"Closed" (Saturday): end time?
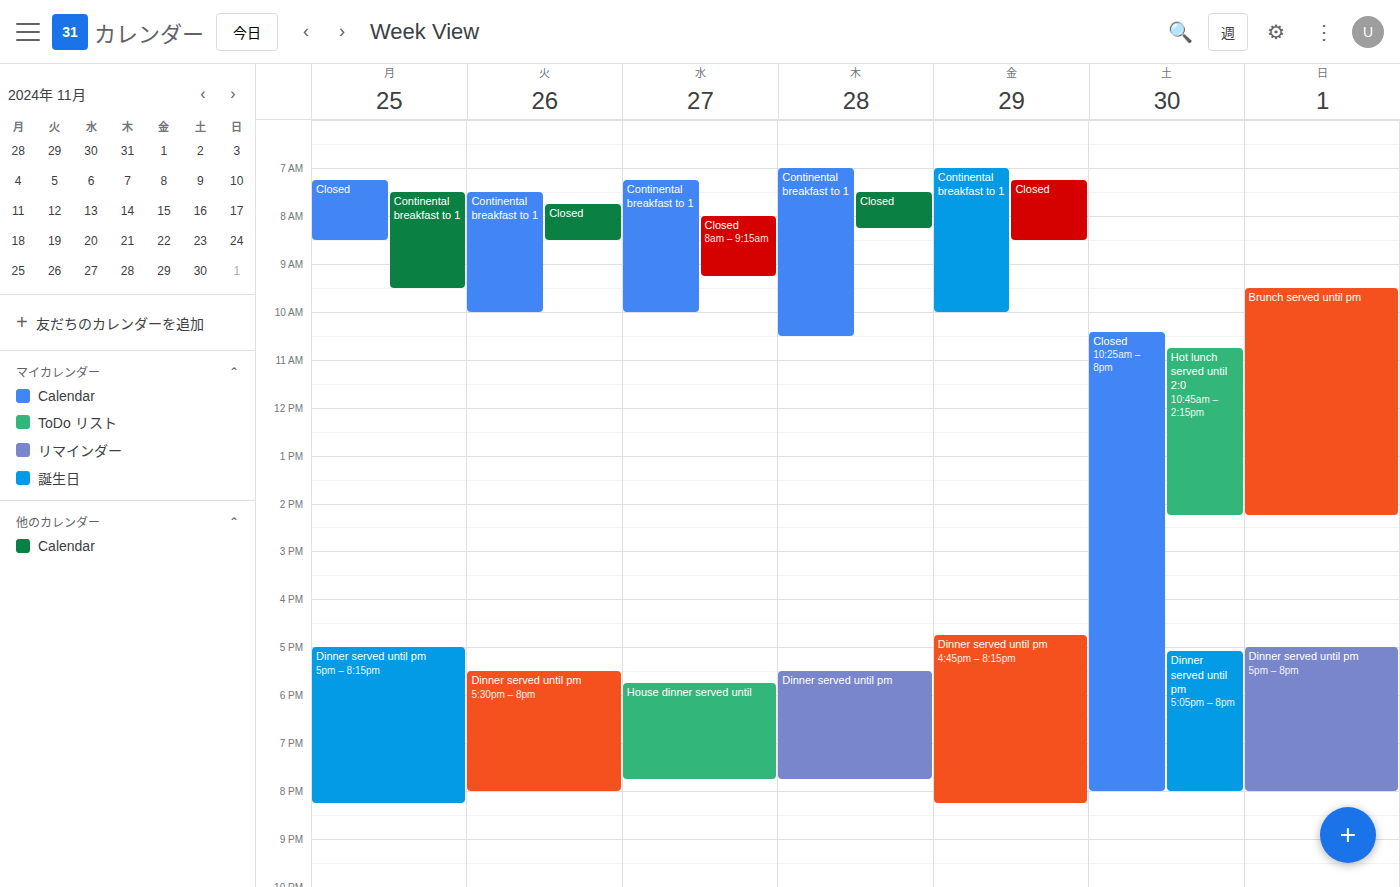
8:00 PM